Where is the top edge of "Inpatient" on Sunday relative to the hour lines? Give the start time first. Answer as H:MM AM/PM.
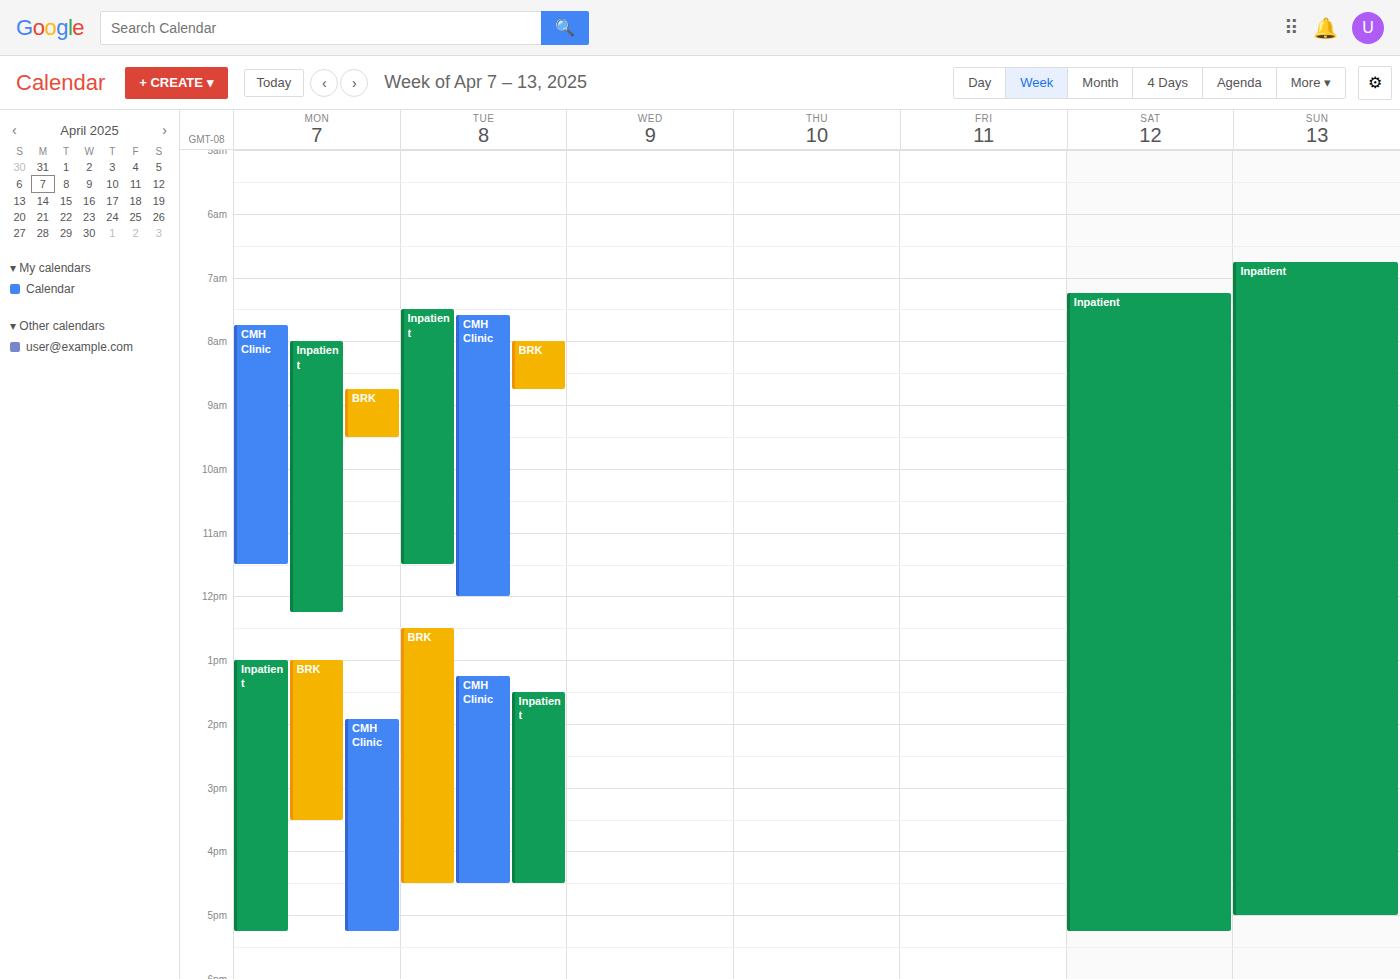
6:45 AM -- neither: three quarters of the way from the 6 AM line to the 7 AM line.